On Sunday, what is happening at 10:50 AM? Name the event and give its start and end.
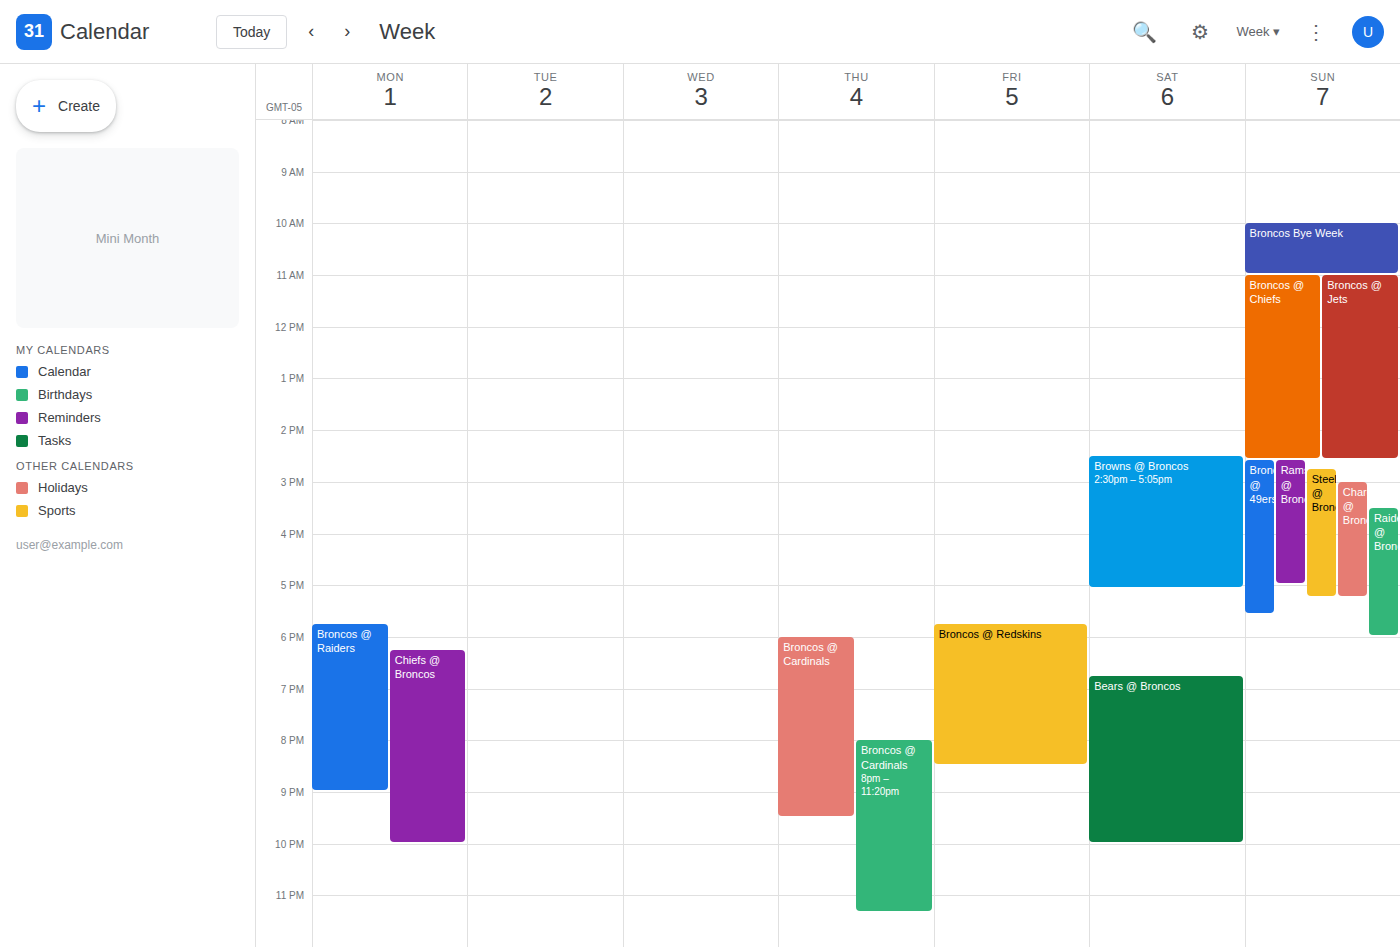
"Broncos Bye Week", 10:00 AM to 11:00 AM